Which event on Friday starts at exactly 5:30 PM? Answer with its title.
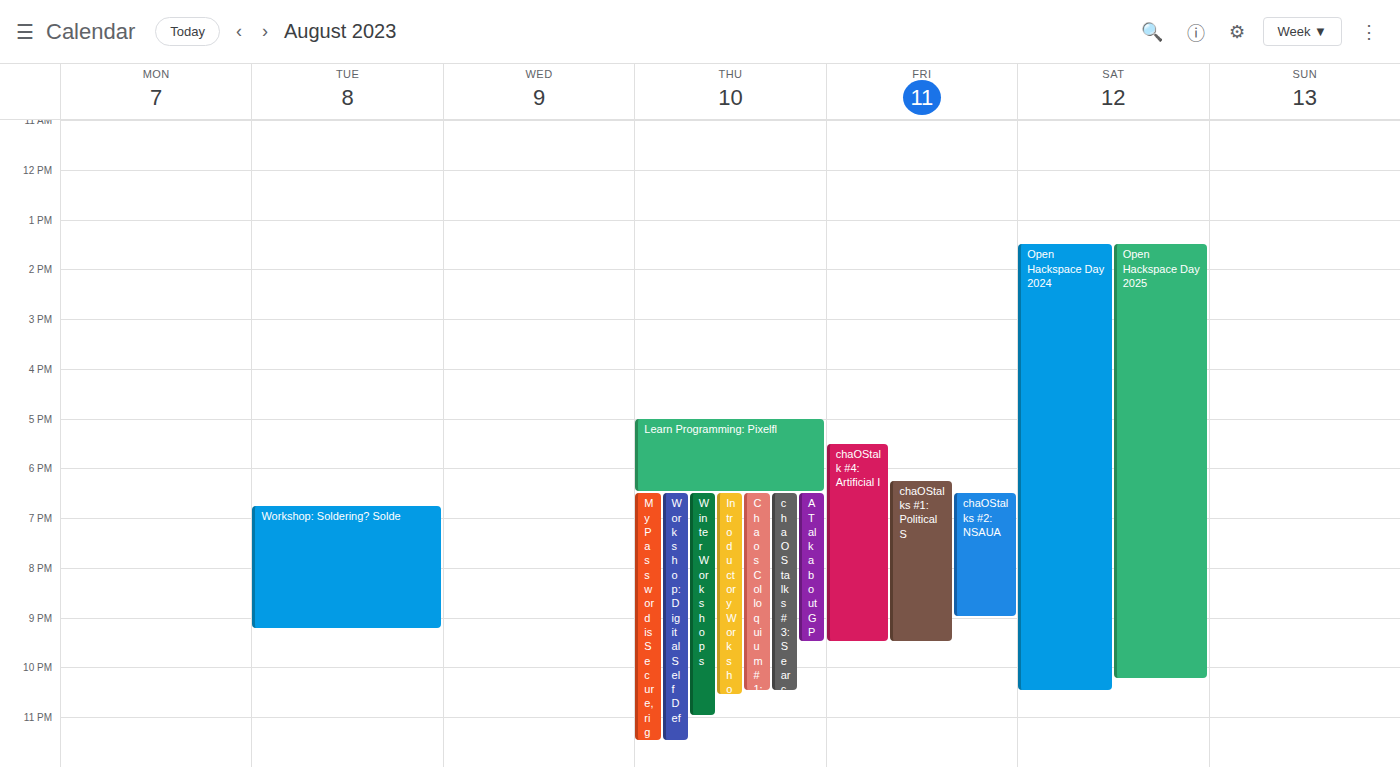
"chaOStalk #4: Artificial I"